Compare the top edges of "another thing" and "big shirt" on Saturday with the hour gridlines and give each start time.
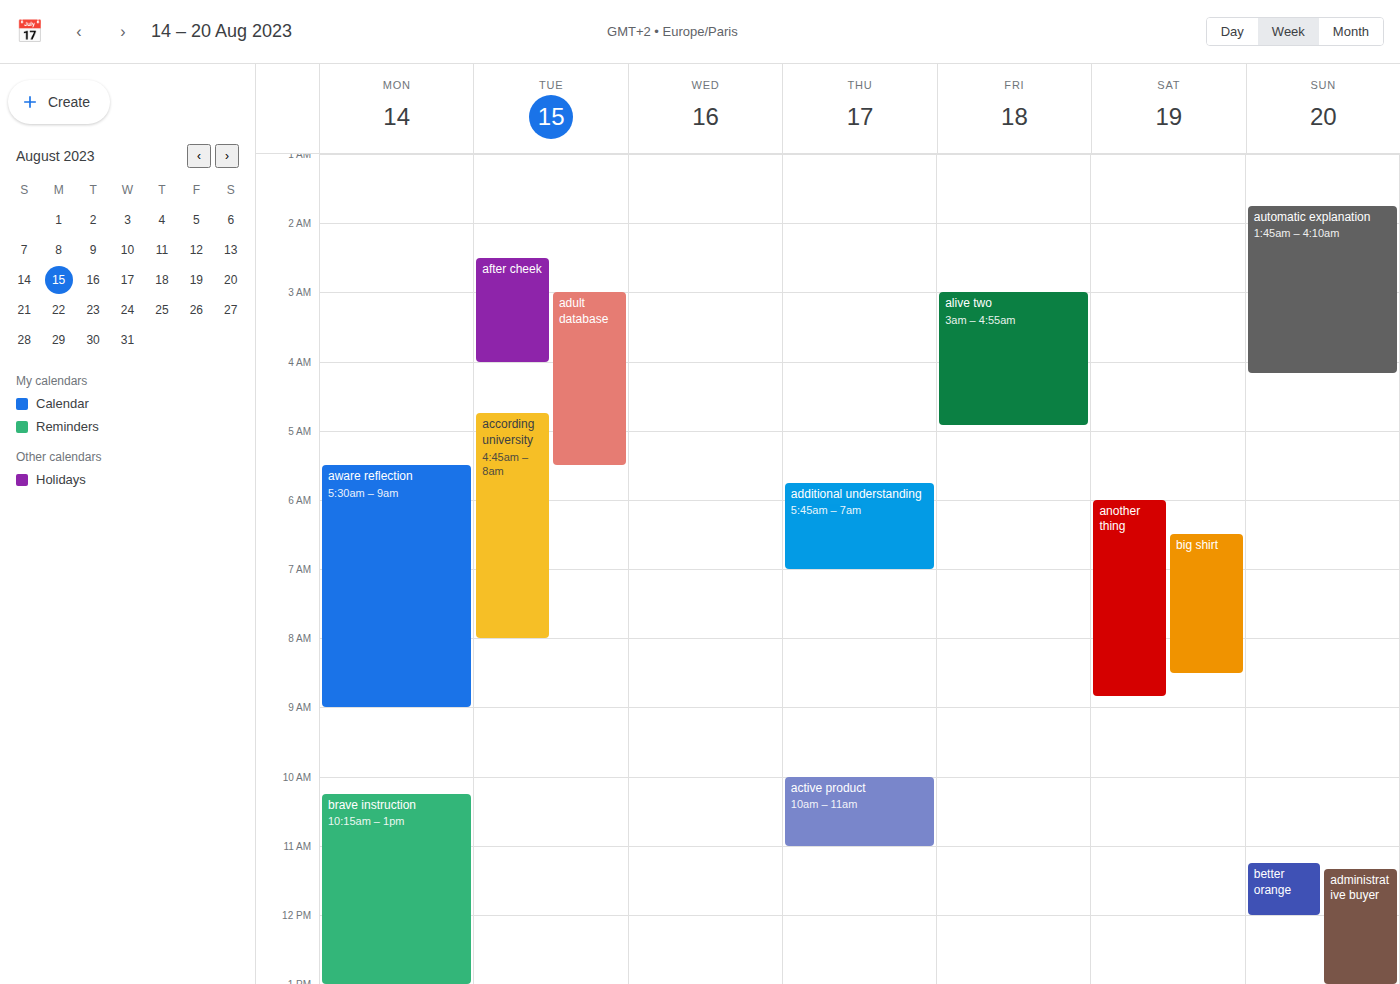
"another thing": 06:00, exactly on the 06:00 line. "big shirt": 06:30, halfway between the 06:00 and 07:00 lines.